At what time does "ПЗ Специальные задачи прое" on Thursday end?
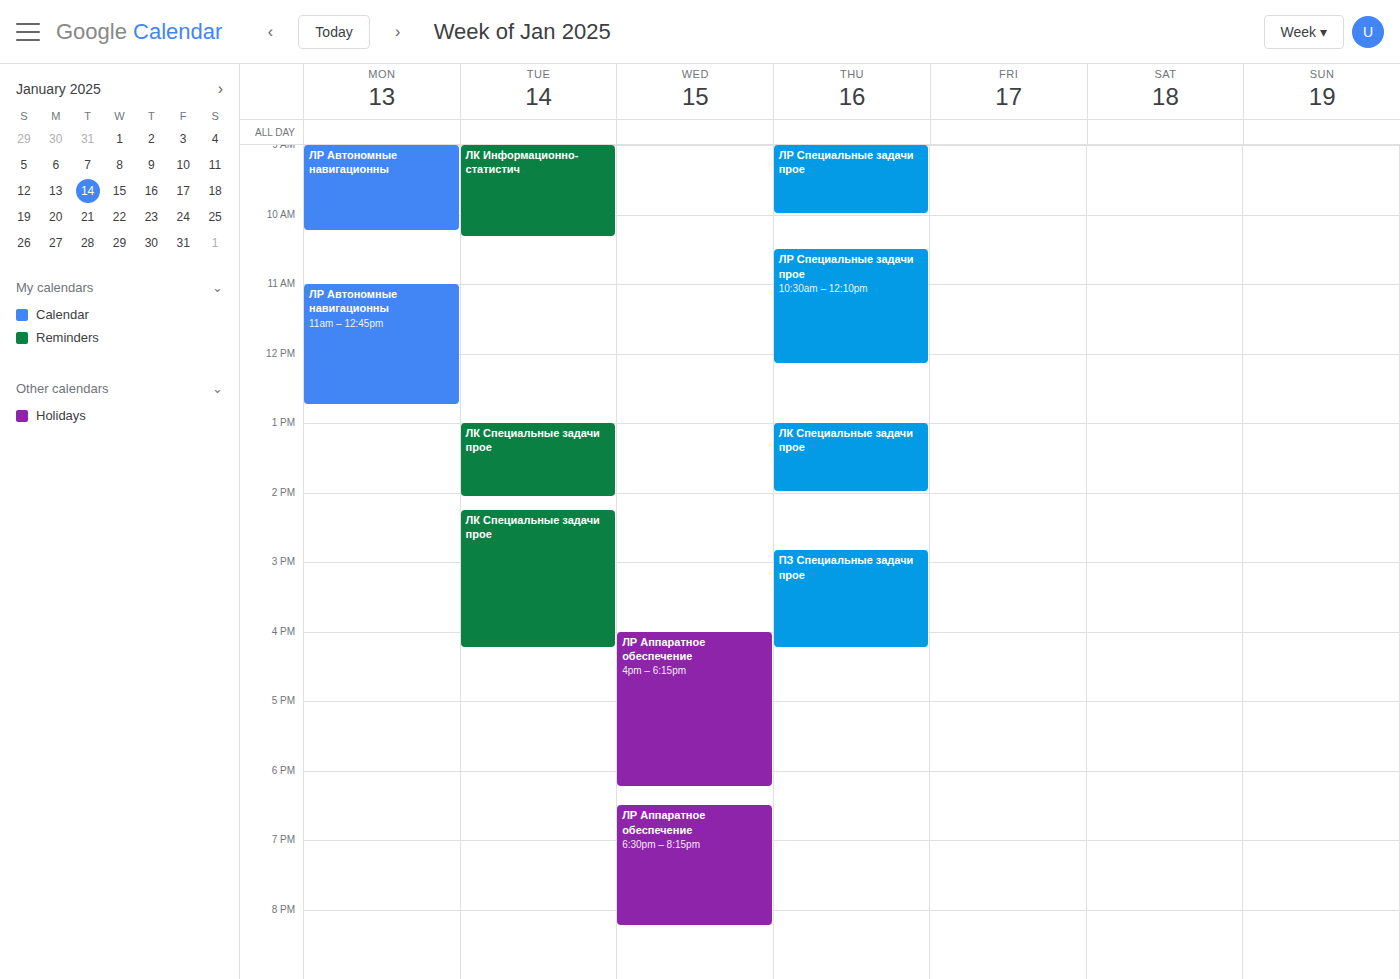
4:15 PM